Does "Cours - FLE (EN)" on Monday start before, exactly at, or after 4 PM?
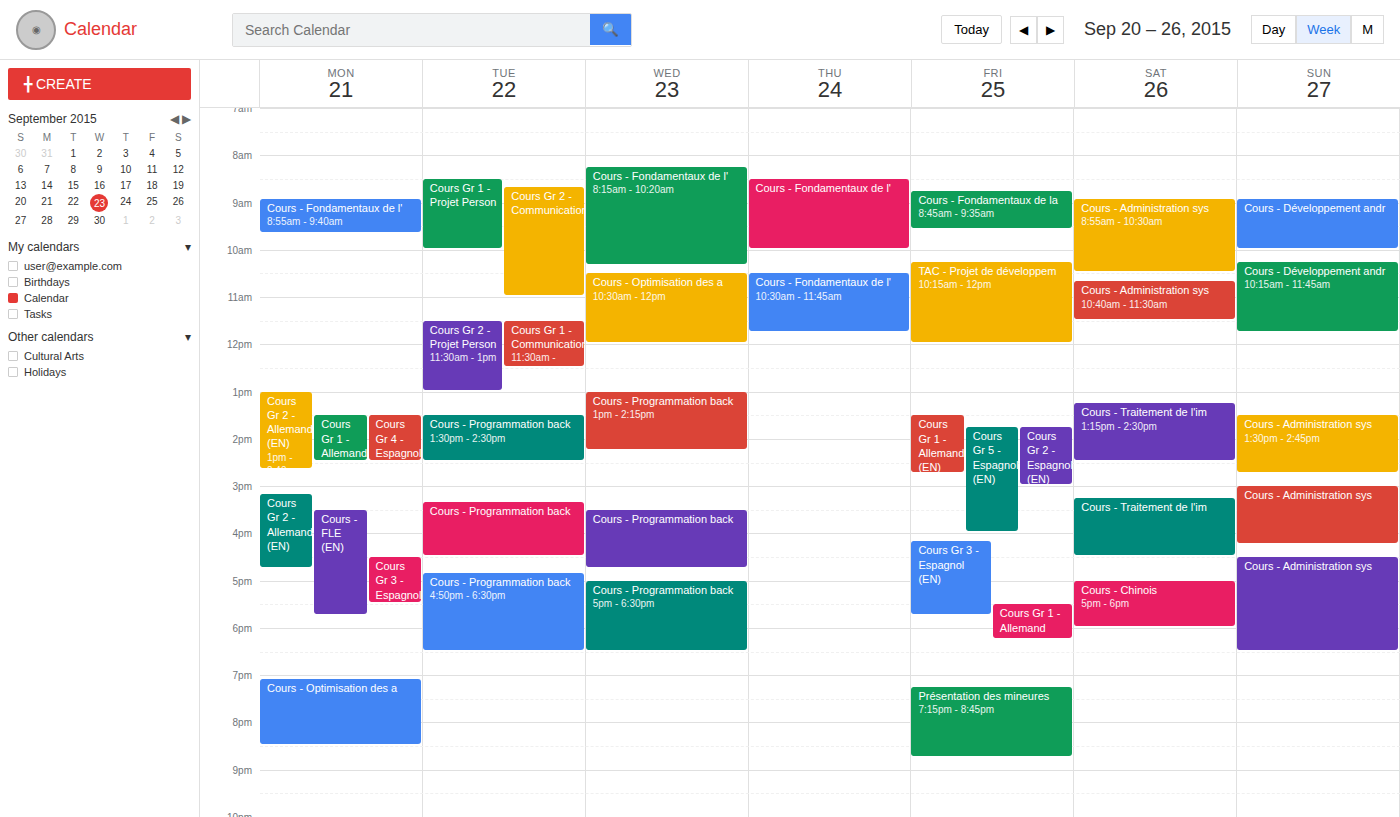
3:30 PM -- before 4 PM, 30 minutes above the 4 PM line.